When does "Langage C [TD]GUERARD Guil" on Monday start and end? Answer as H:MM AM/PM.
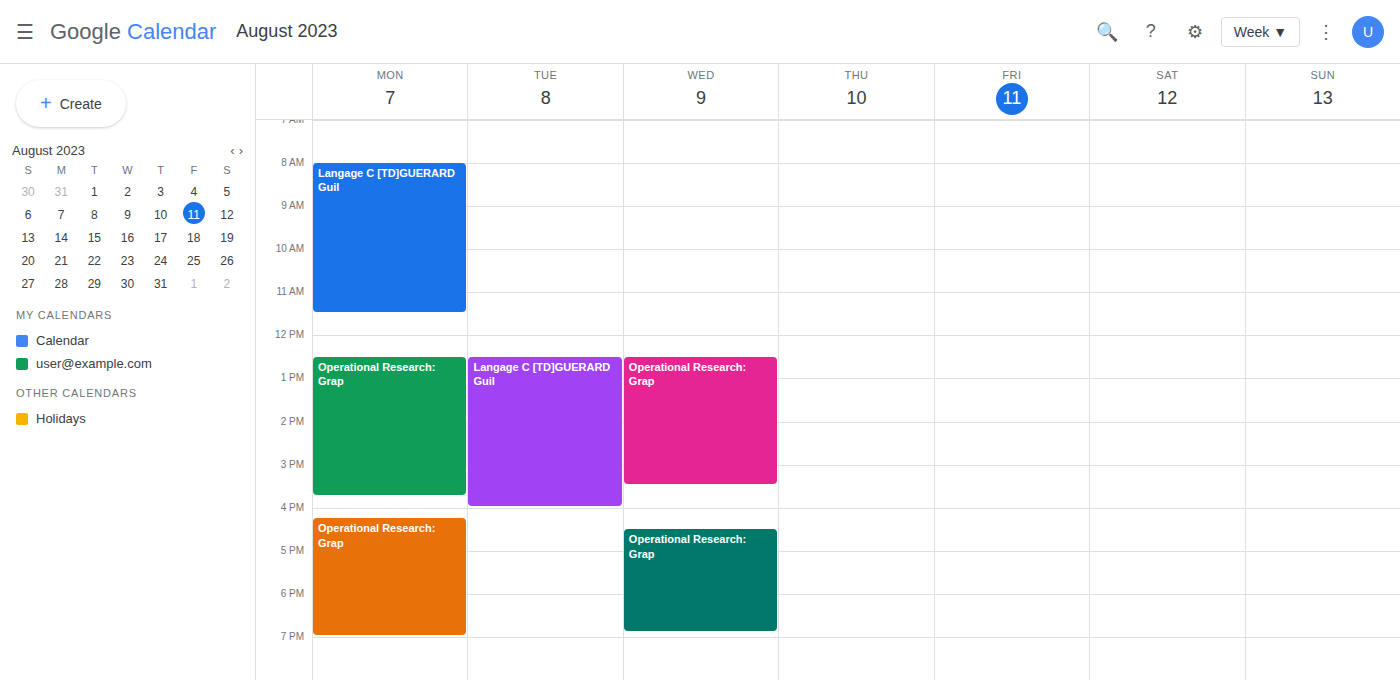
8:00 AM to 11:30 AM